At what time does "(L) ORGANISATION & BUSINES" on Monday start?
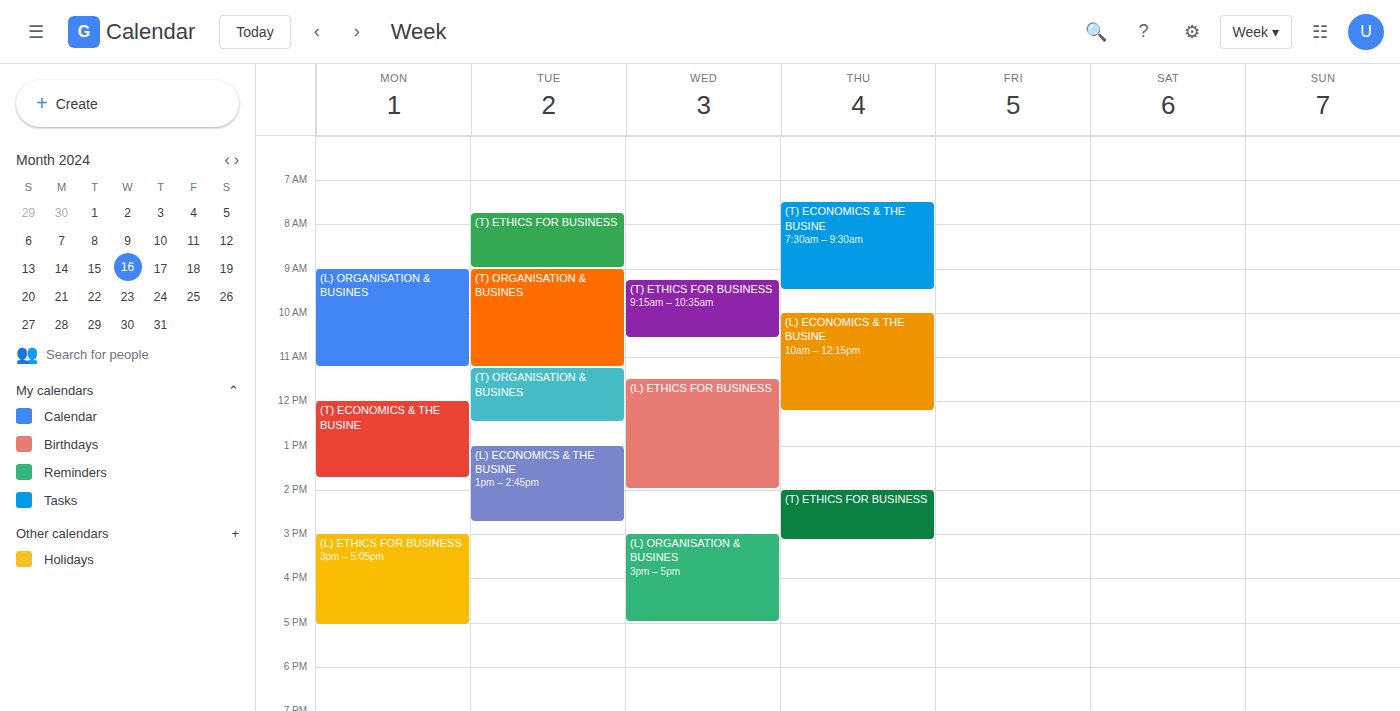
09:00